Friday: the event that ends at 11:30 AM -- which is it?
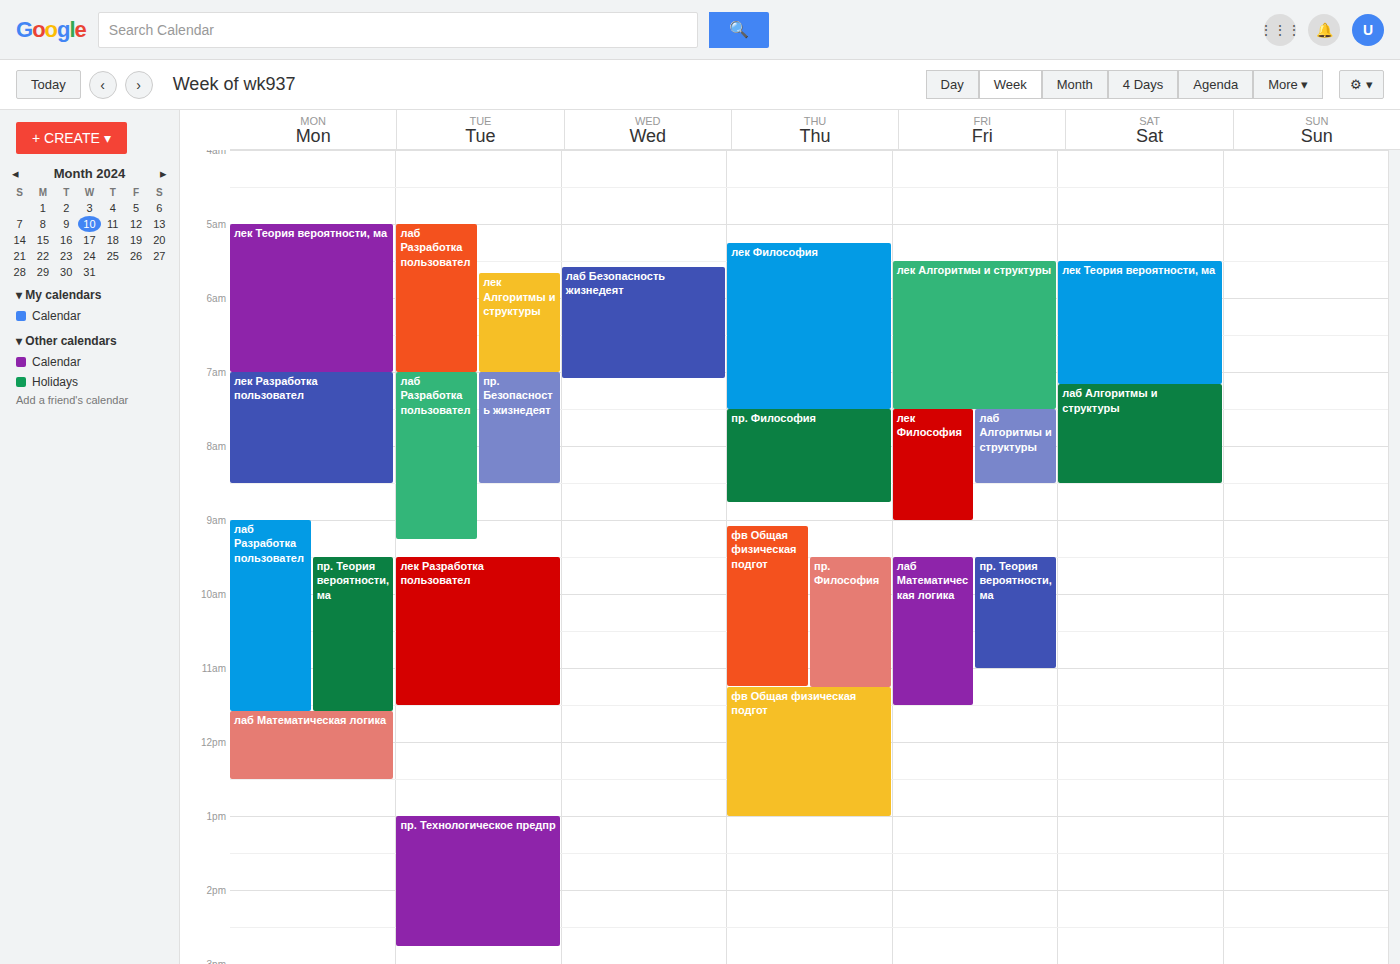
"лаб Математическая логика"